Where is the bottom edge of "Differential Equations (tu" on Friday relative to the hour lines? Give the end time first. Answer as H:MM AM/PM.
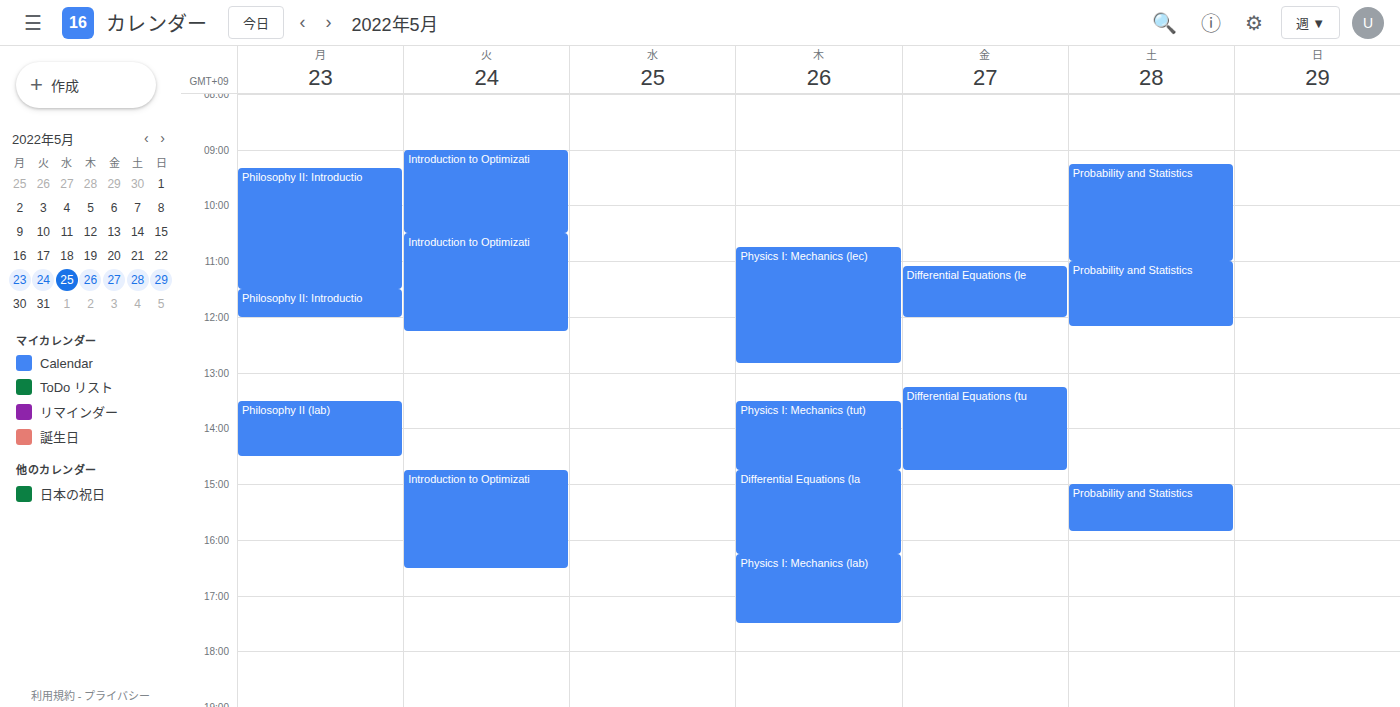
2:45 PM -- neither: three quarters of the way from the 2 PM line to the 3 PM line.